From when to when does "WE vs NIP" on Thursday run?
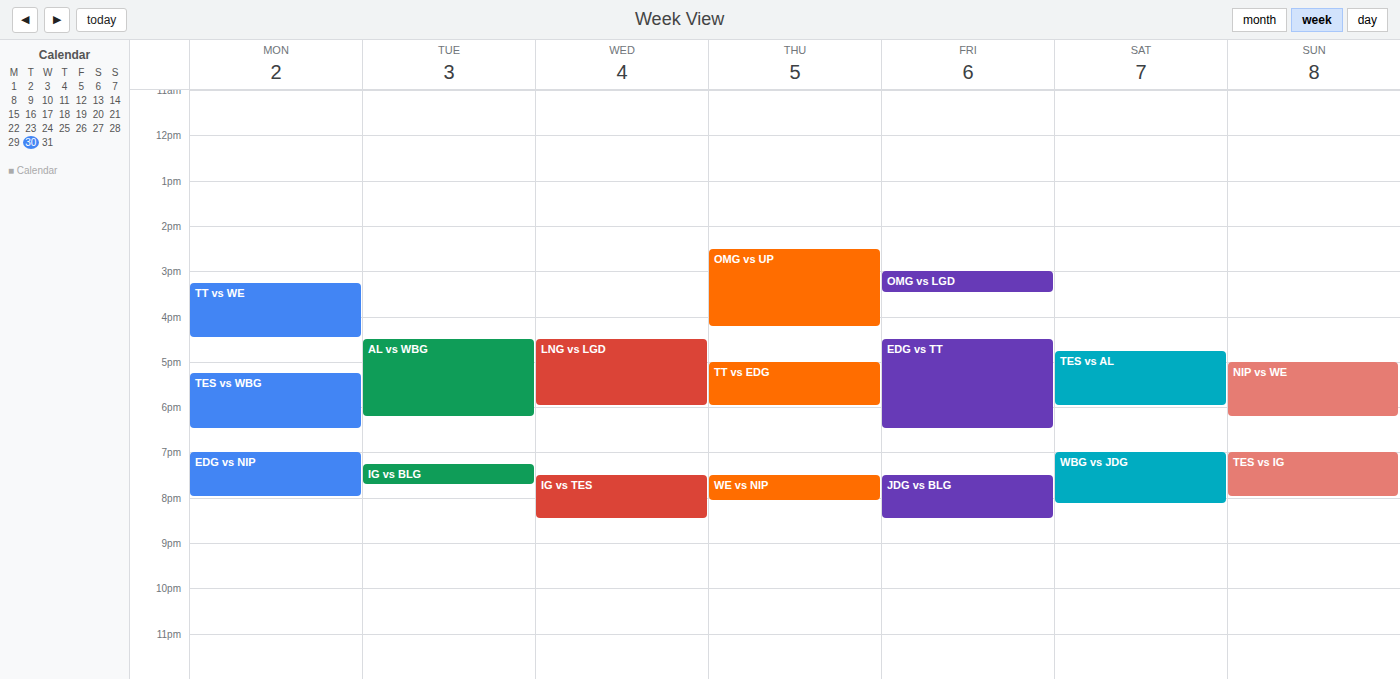
7:30 PM to 8:05 PM